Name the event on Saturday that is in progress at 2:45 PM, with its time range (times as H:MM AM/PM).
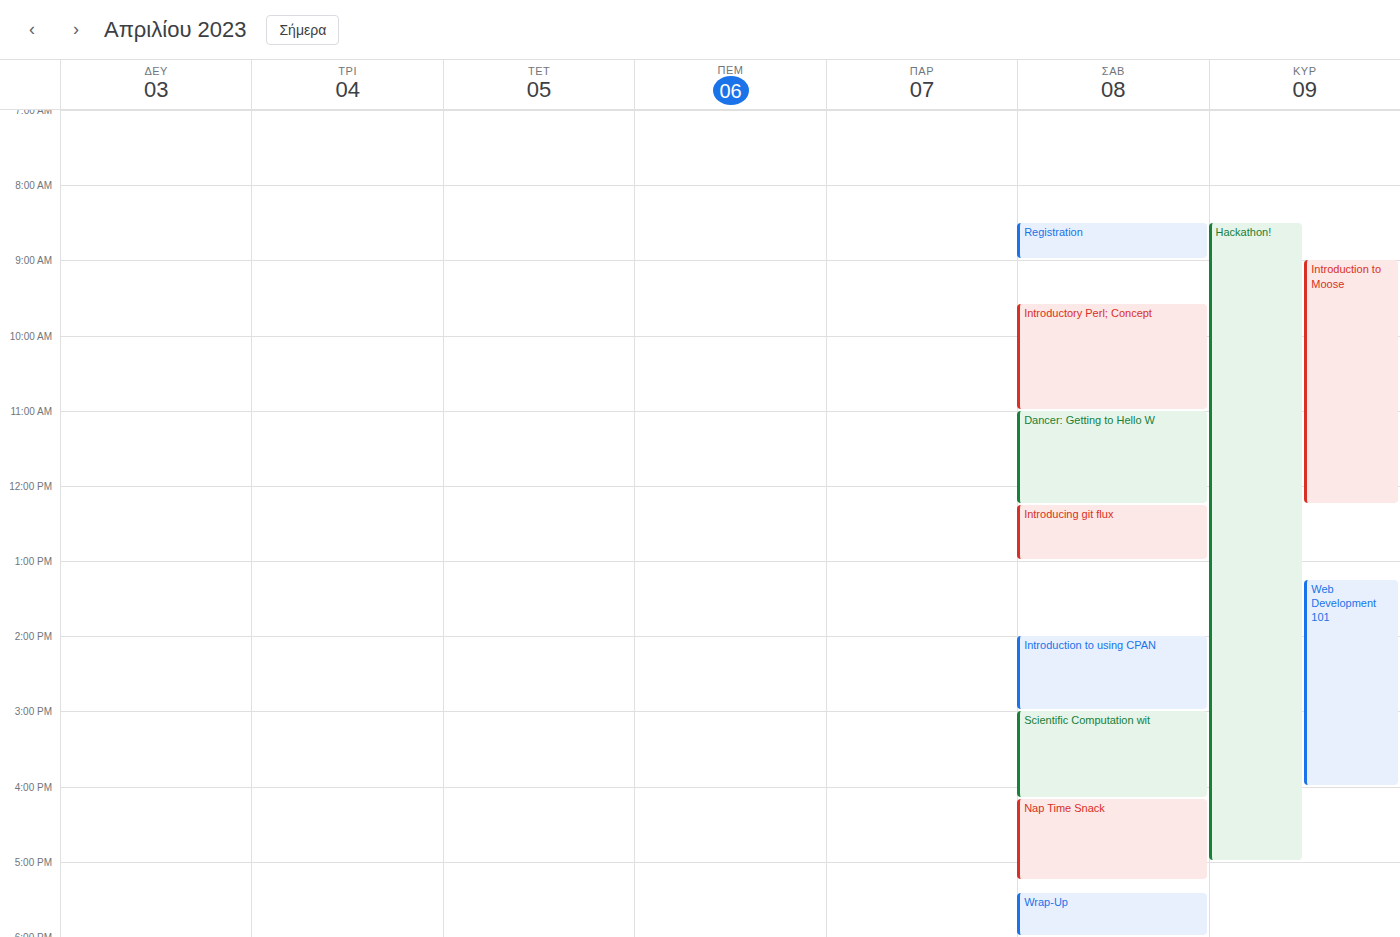
"Introduction to using CPAN", 2:00 PM to 3:00 PM